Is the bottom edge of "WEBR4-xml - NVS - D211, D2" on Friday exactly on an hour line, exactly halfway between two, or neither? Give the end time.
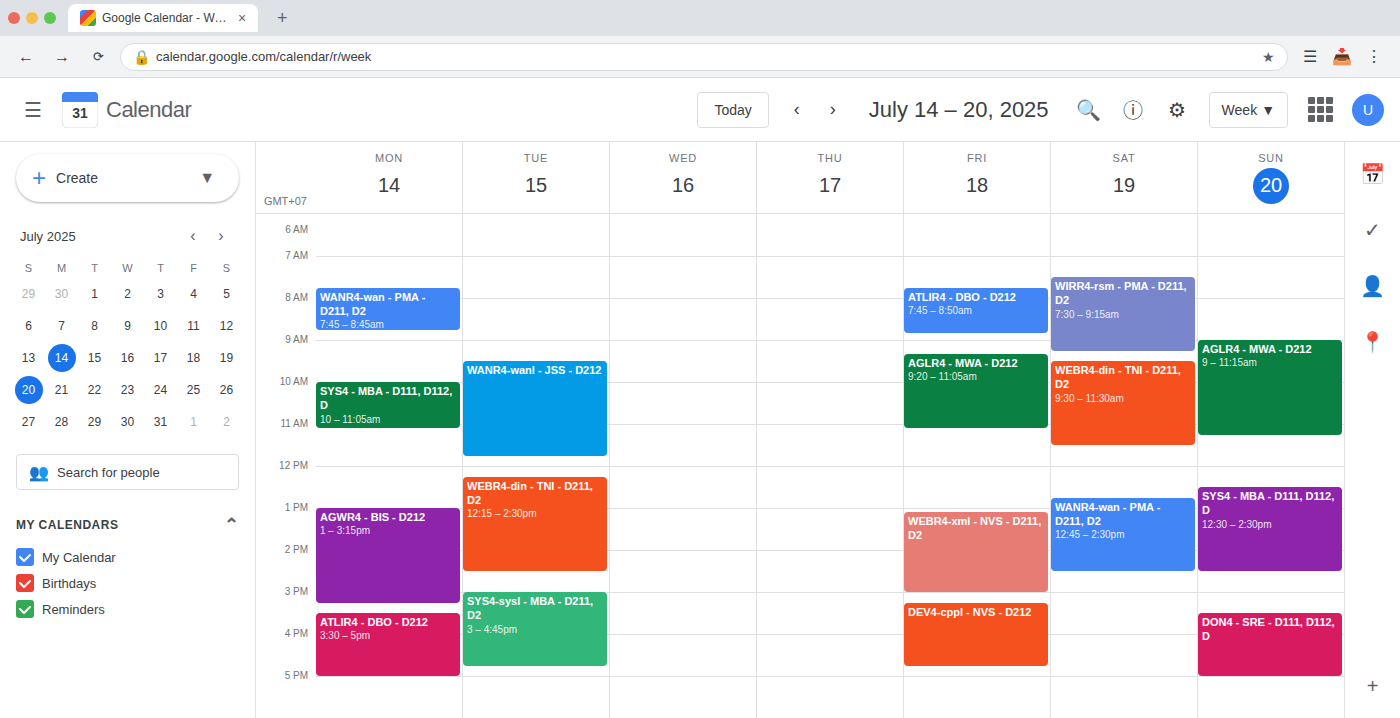
3:00 PM -- exactly on the 3 PM line.